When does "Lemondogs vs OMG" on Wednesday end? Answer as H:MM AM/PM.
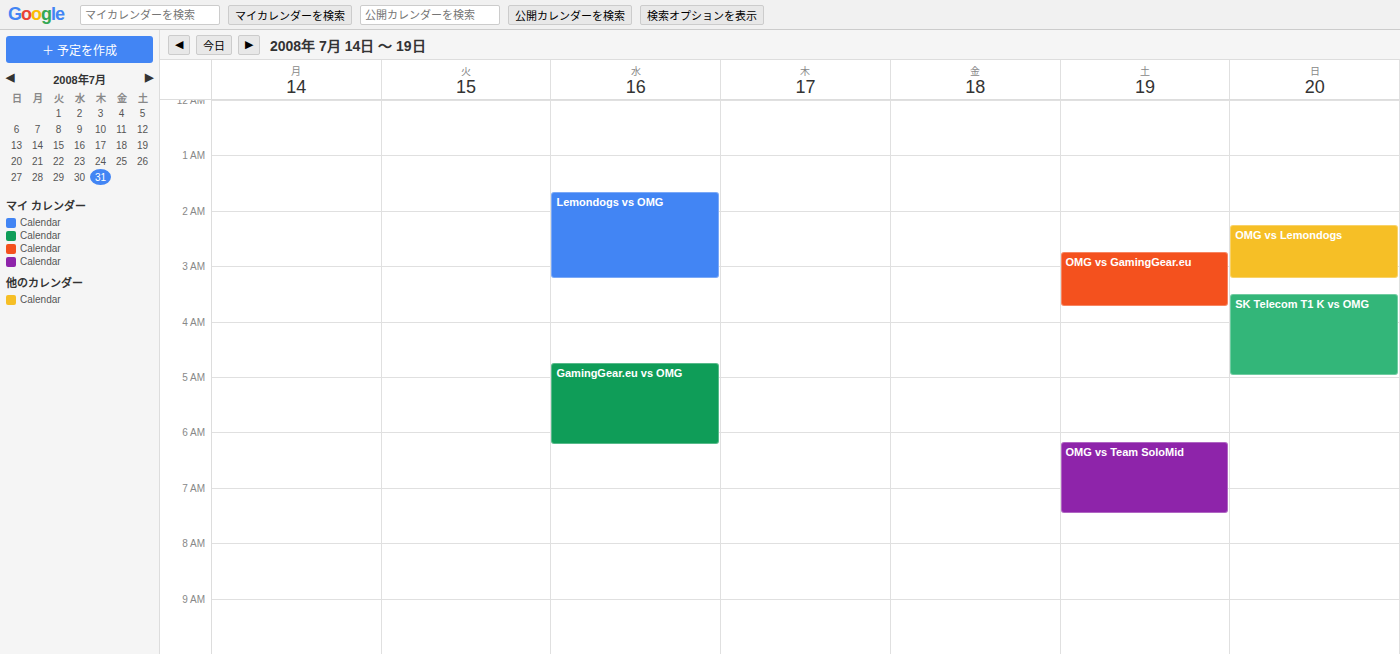
3:15 AM